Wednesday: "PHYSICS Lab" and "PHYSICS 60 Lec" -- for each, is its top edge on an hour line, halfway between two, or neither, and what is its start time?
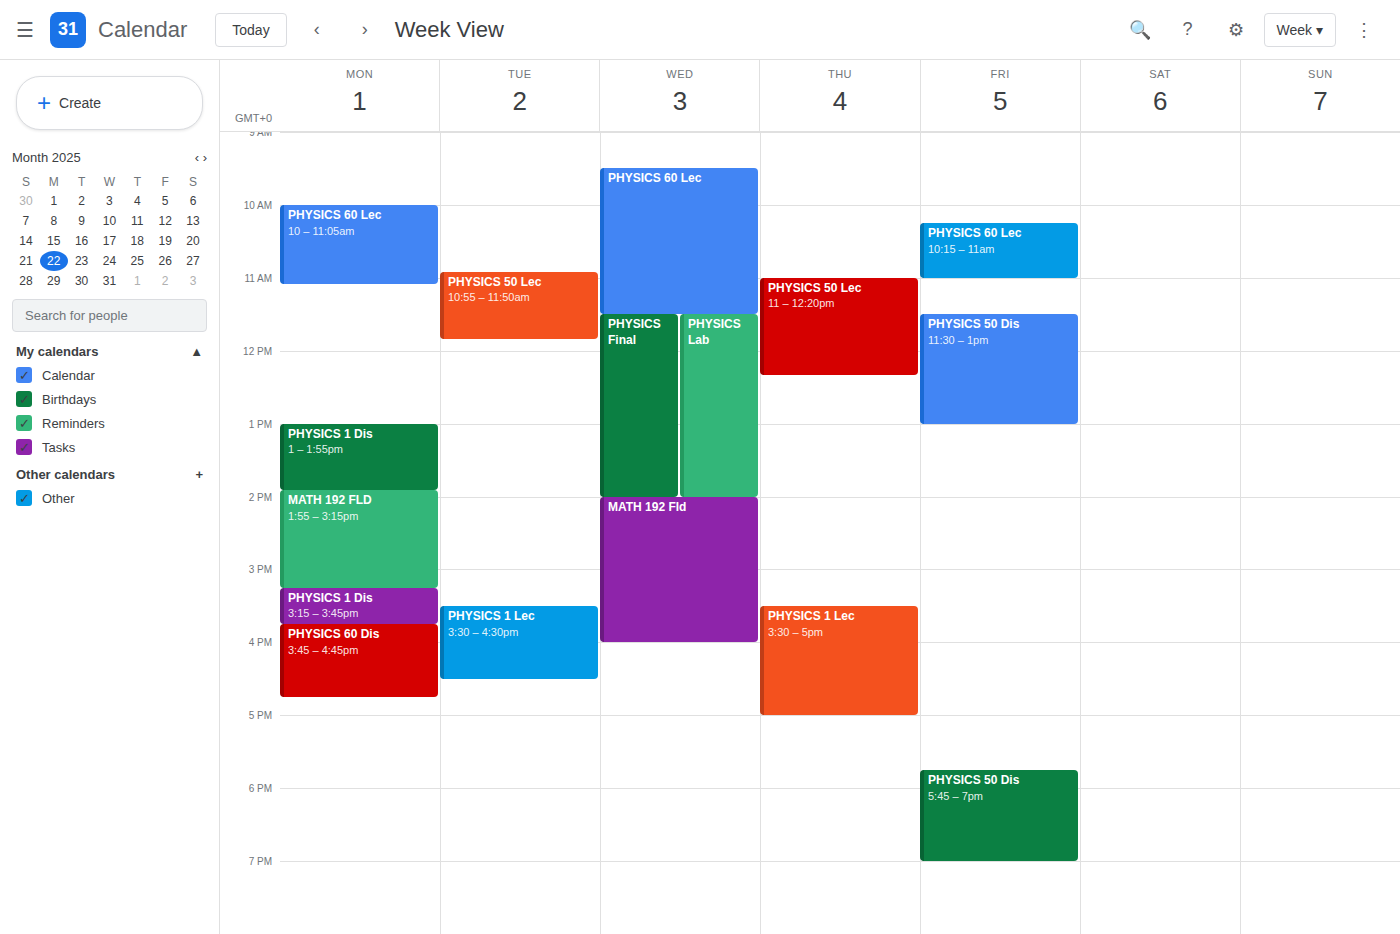
"PHYSICS Lab": 11:30 AM, halfway between the 11 AM and 12 PM lines. "PHYSICS 60 Lec": 9:30 AM, halfway between the 9 AM and 10 AM lines.